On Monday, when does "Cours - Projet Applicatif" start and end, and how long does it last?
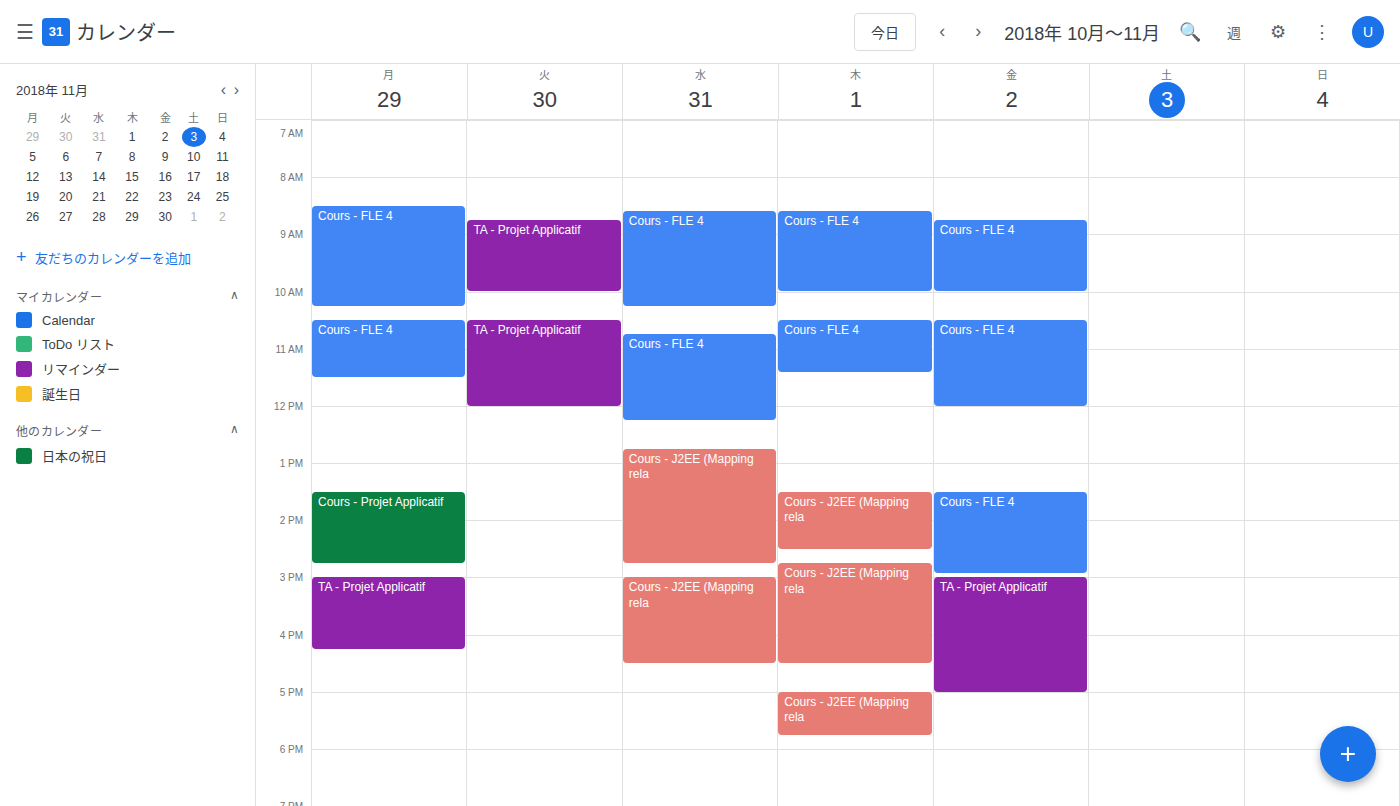
1:30 PM to 2:45 PM, 1 hour 15 minutes